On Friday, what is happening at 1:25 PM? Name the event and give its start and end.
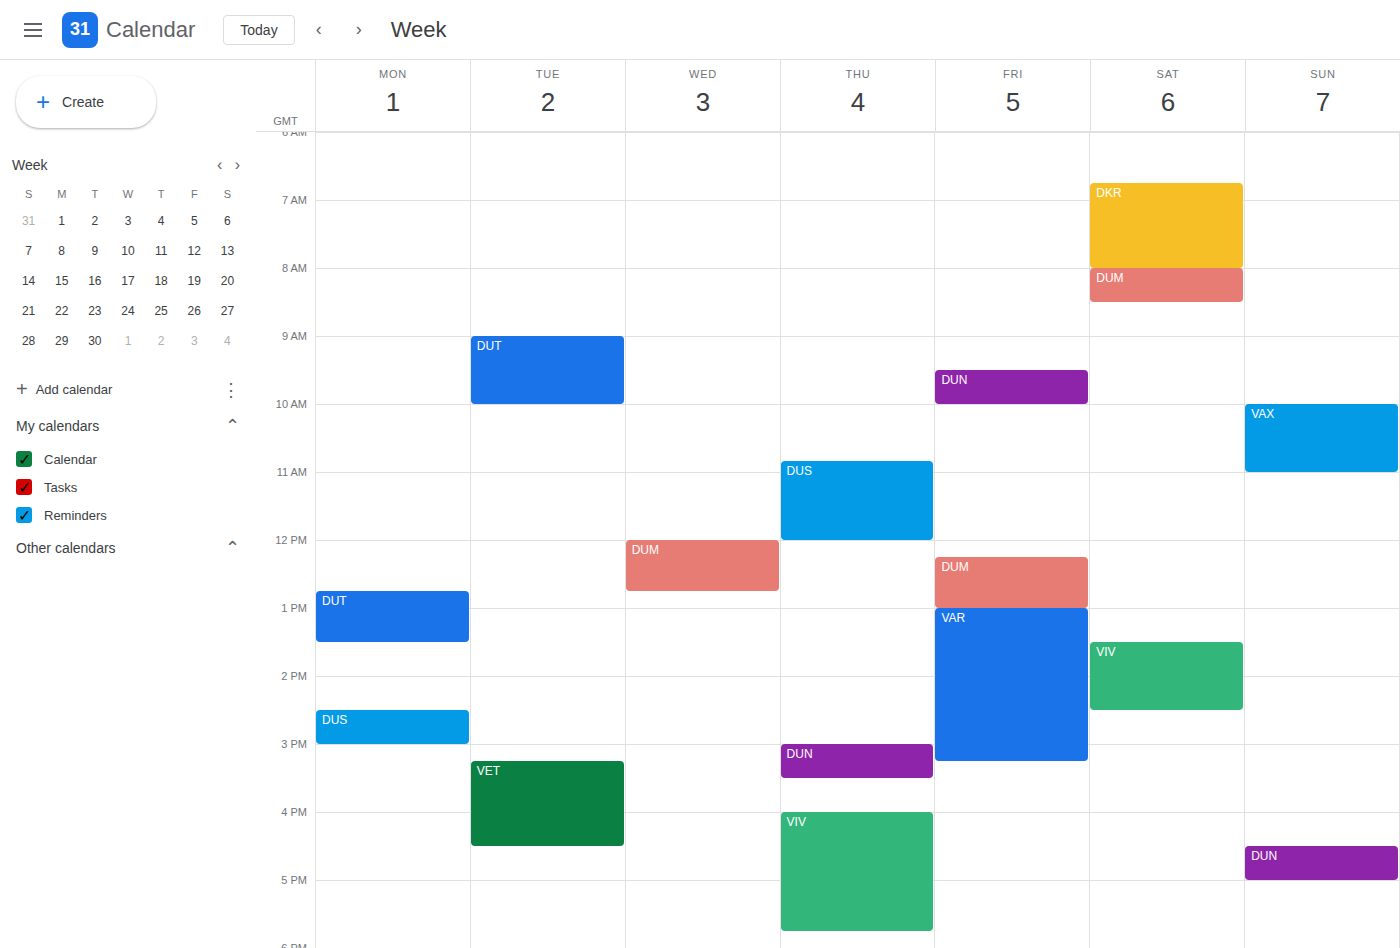
"VAR", 1:00 PM to 3:15 PM